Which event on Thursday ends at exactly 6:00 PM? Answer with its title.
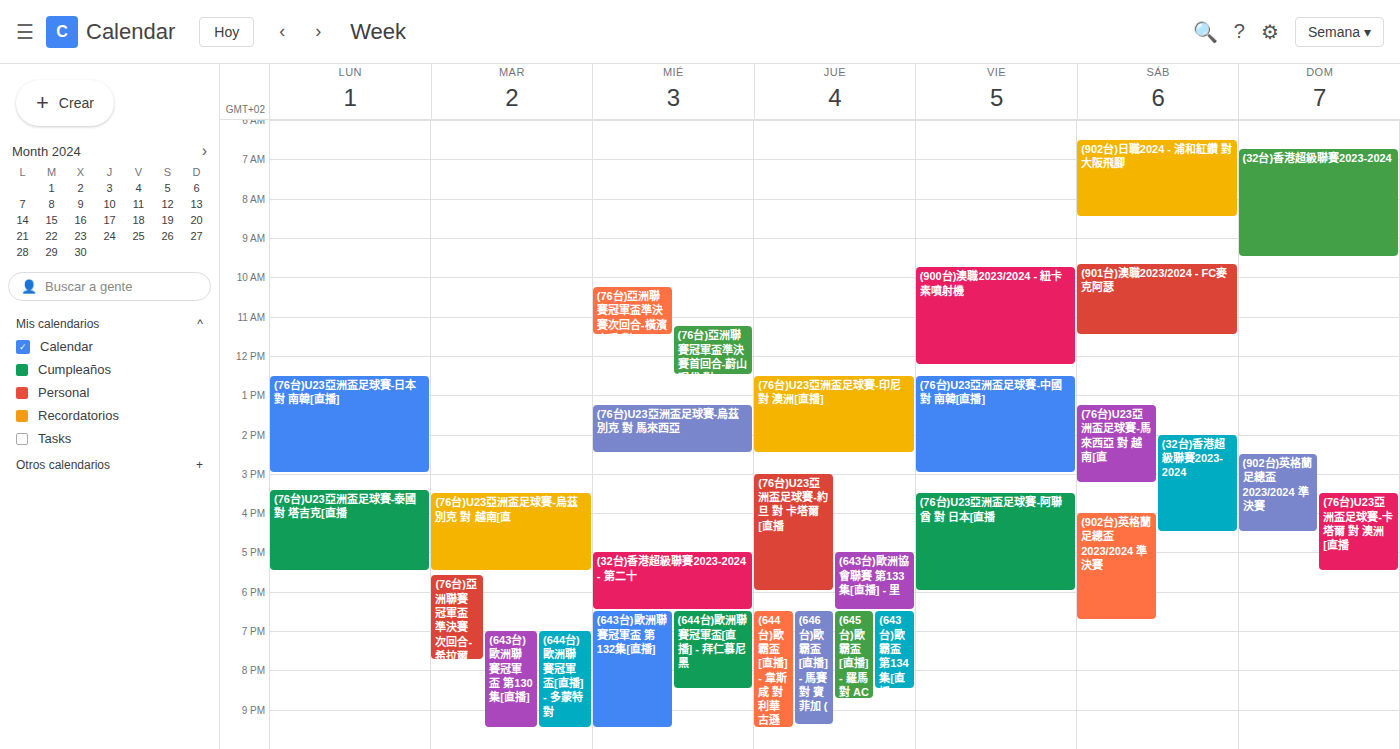
"(76台)U23亞洲盃足球賽-約旦 對 卡塔爾[直播"